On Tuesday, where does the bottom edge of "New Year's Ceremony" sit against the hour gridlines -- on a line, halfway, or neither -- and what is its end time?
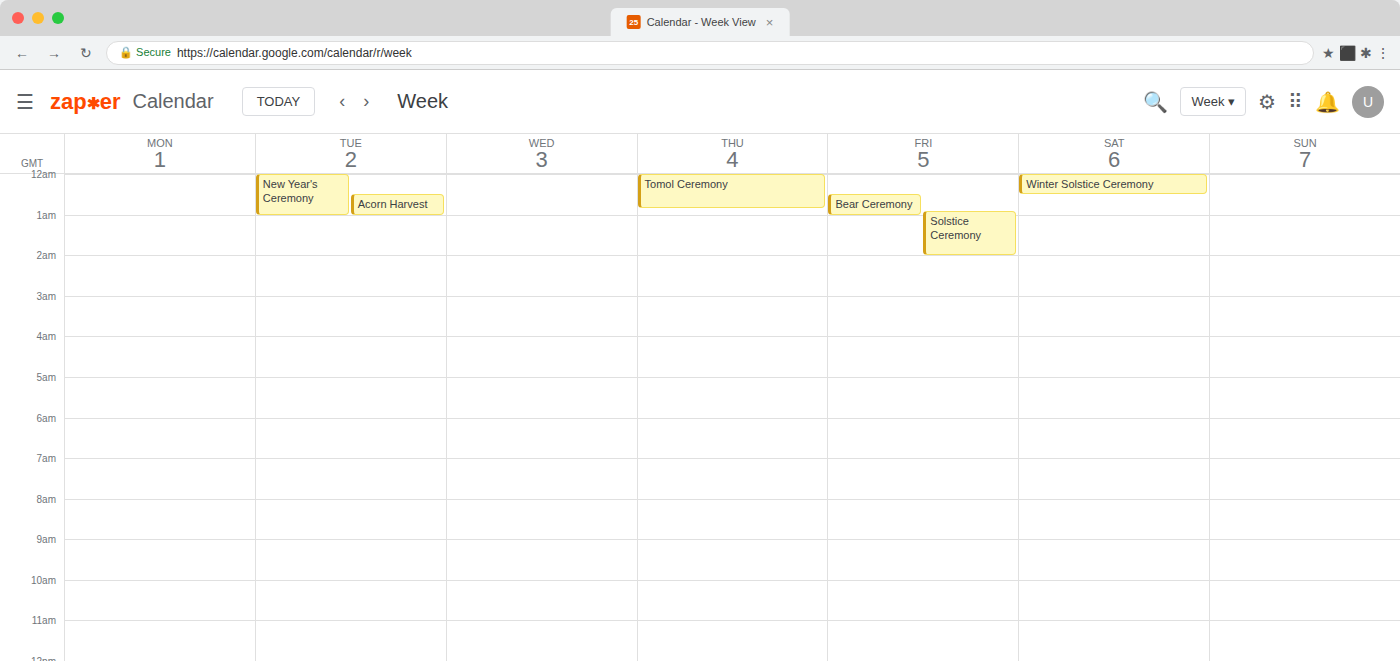
1:00 AM -- exactly on the 1 AM line.